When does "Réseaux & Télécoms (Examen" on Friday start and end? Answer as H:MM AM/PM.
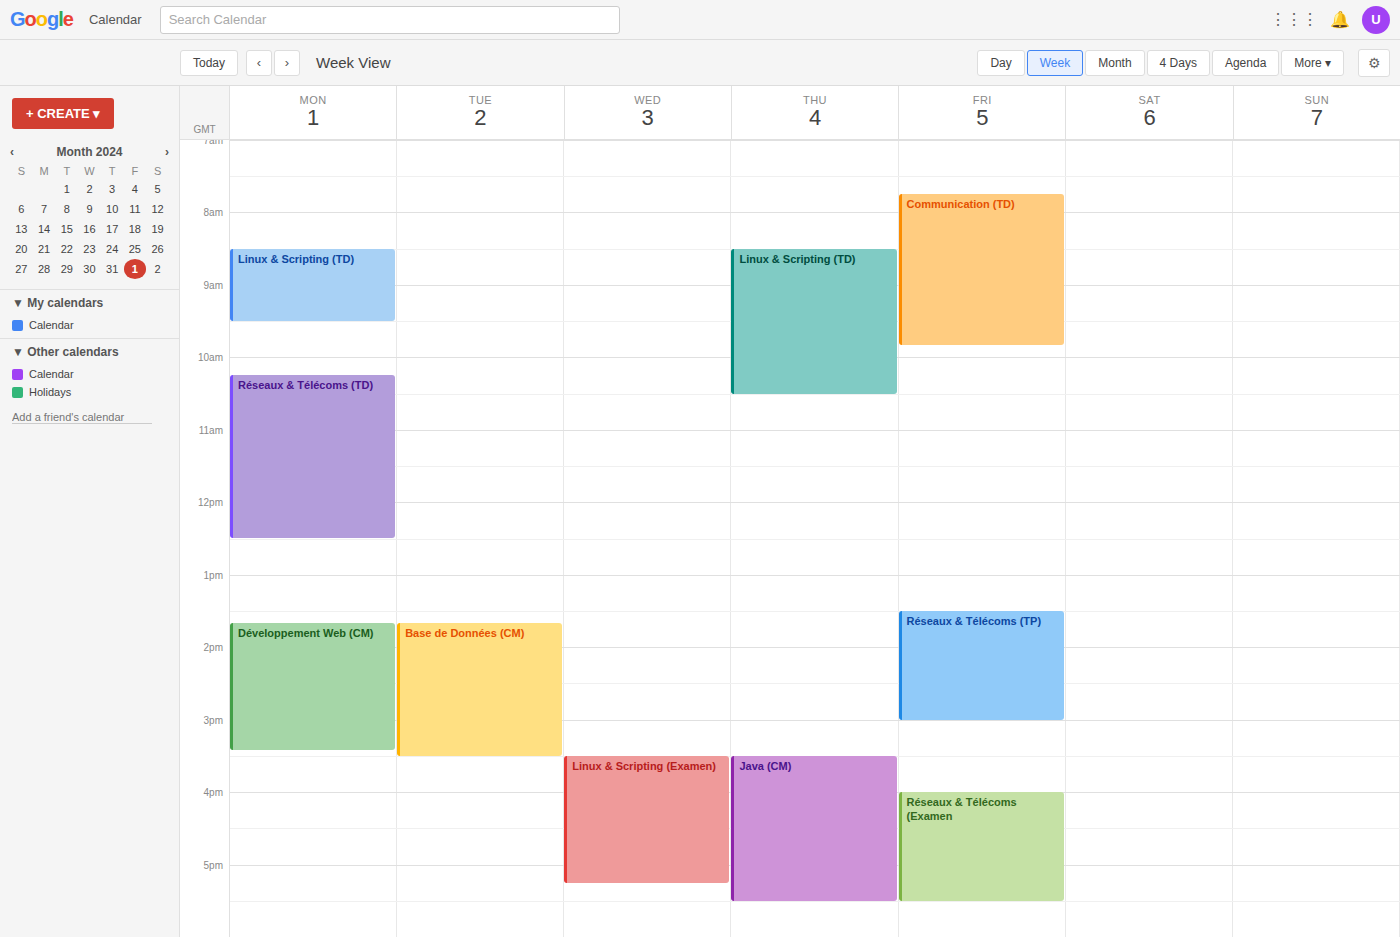
4:00 PM to 5:30 PM